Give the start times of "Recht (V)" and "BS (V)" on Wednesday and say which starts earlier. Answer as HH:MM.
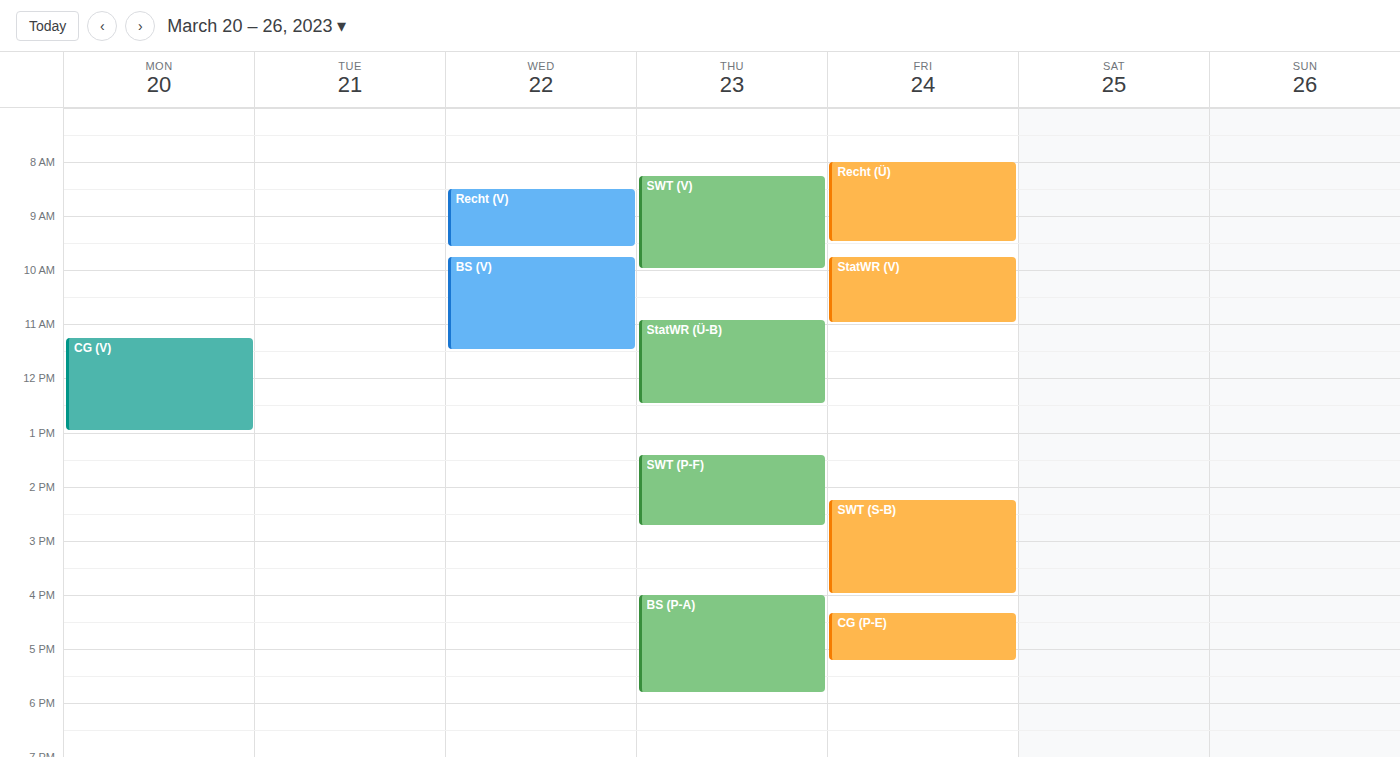
"Recht (V)" 08:30; "BS (V)" 09:45.